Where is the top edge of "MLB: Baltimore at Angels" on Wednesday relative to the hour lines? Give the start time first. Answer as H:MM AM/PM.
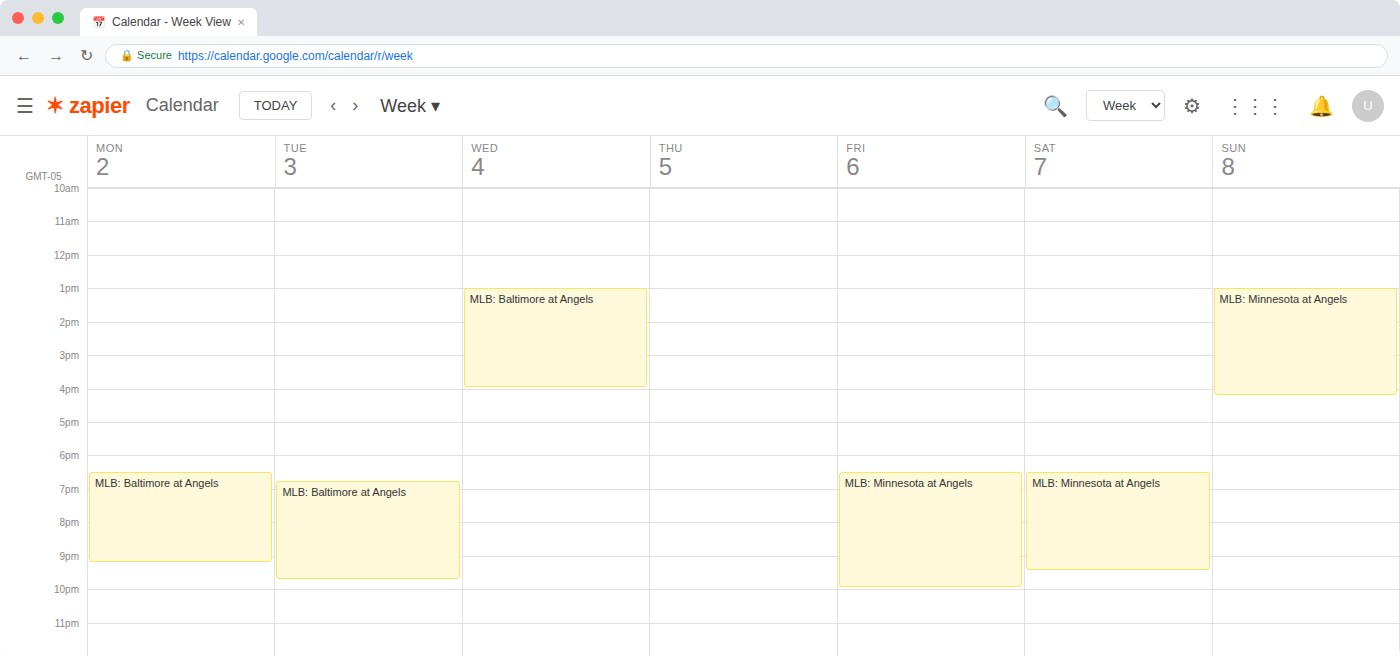
1:00 PM -- exactly on the 1 PM line.